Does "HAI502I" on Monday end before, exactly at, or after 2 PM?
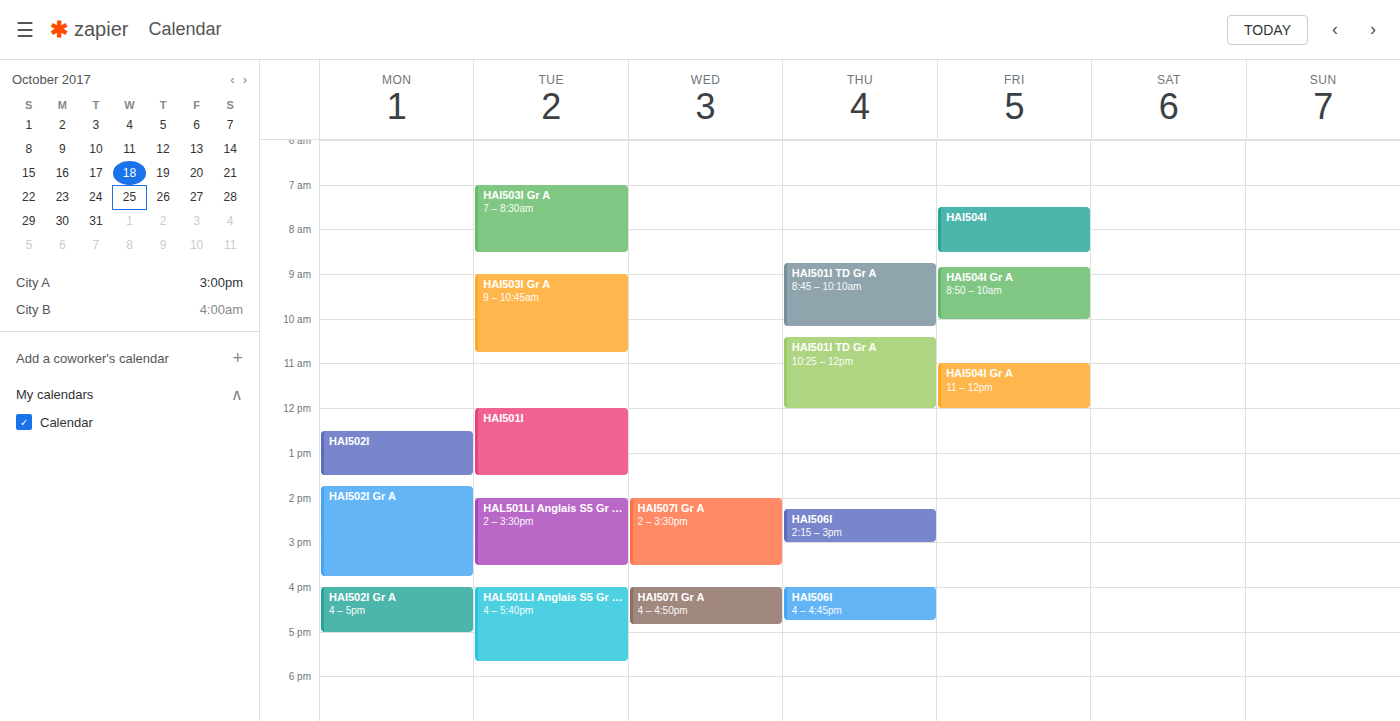
1:30 PM -- before 2 PM, 30 minutes above the 2 PM line.